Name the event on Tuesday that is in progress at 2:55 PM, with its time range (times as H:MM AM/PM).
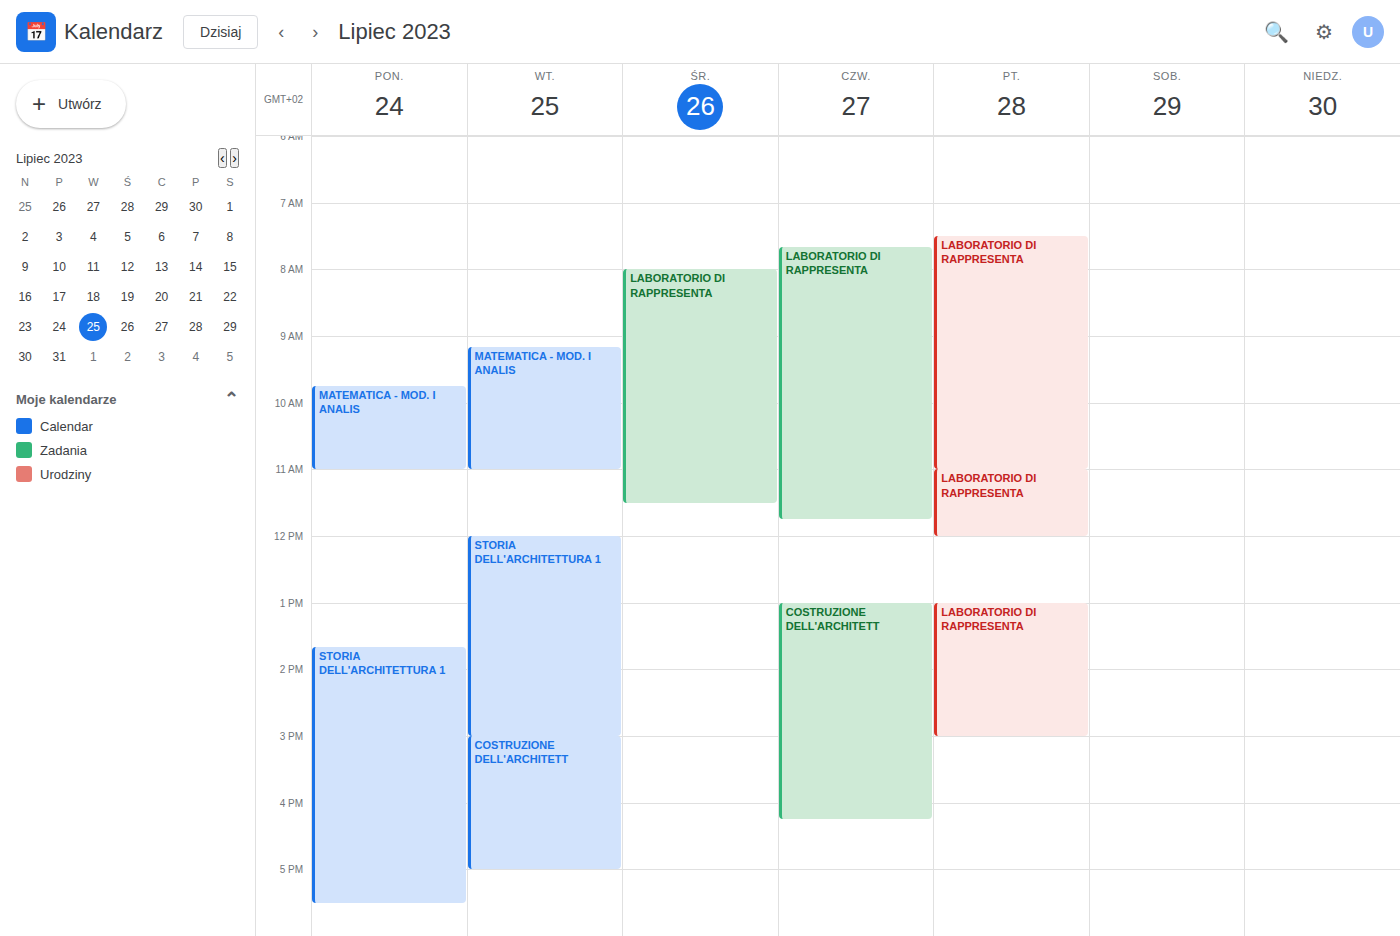
"STORIA DELL'ARCHITETTURA 1", 12:00 PM to 3:00 PM